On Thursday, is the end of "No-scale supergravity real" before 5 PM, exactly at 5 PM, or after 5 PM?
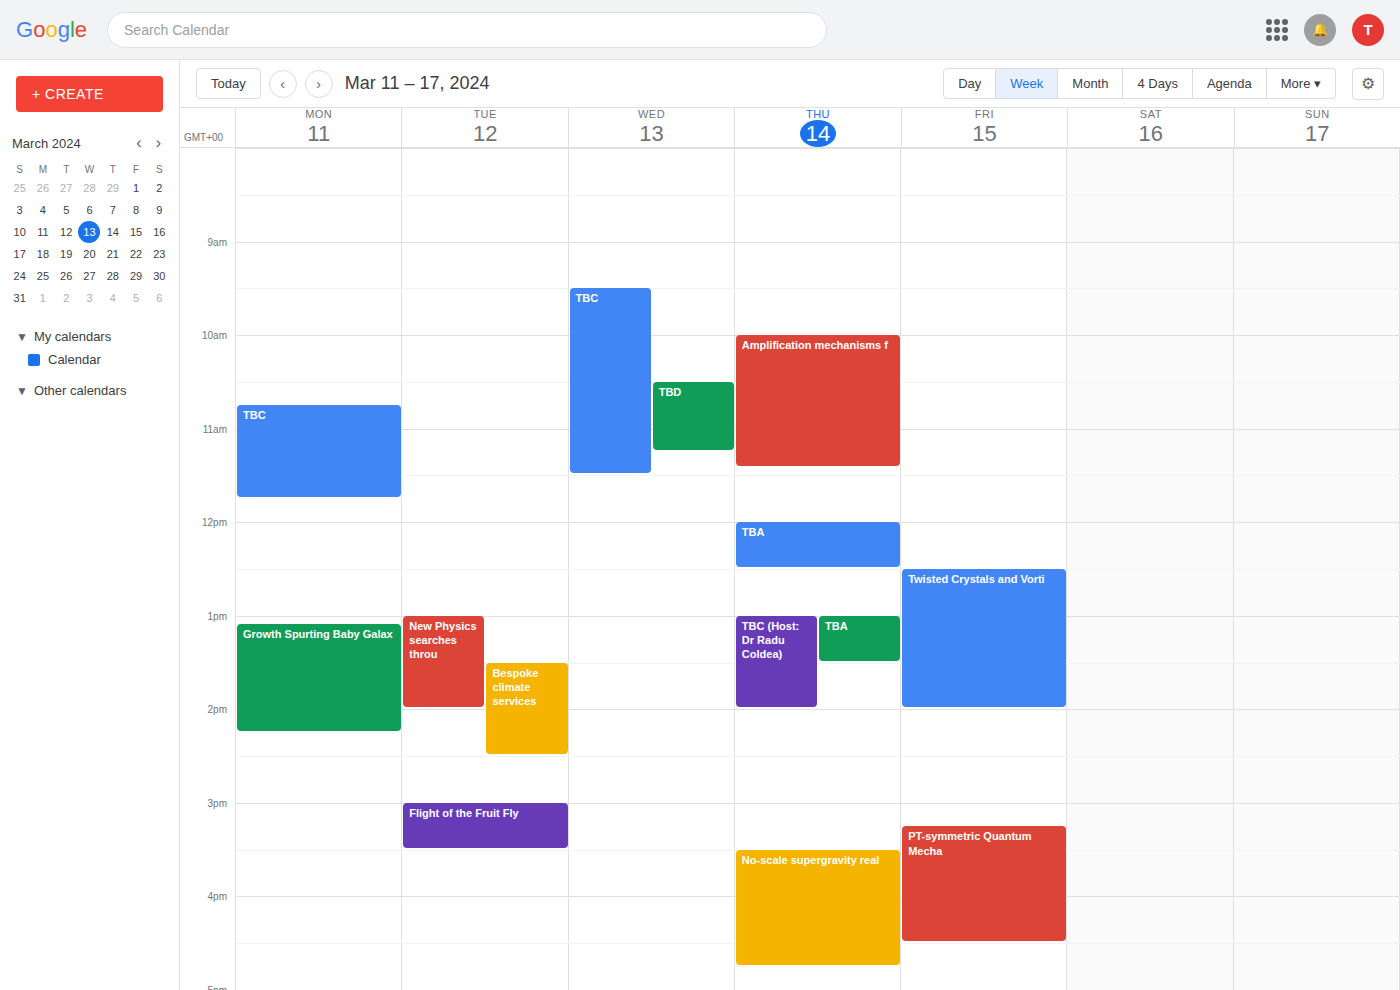
4:45 PM -- before 5 PM, 15 minutes above the 5 PM line.